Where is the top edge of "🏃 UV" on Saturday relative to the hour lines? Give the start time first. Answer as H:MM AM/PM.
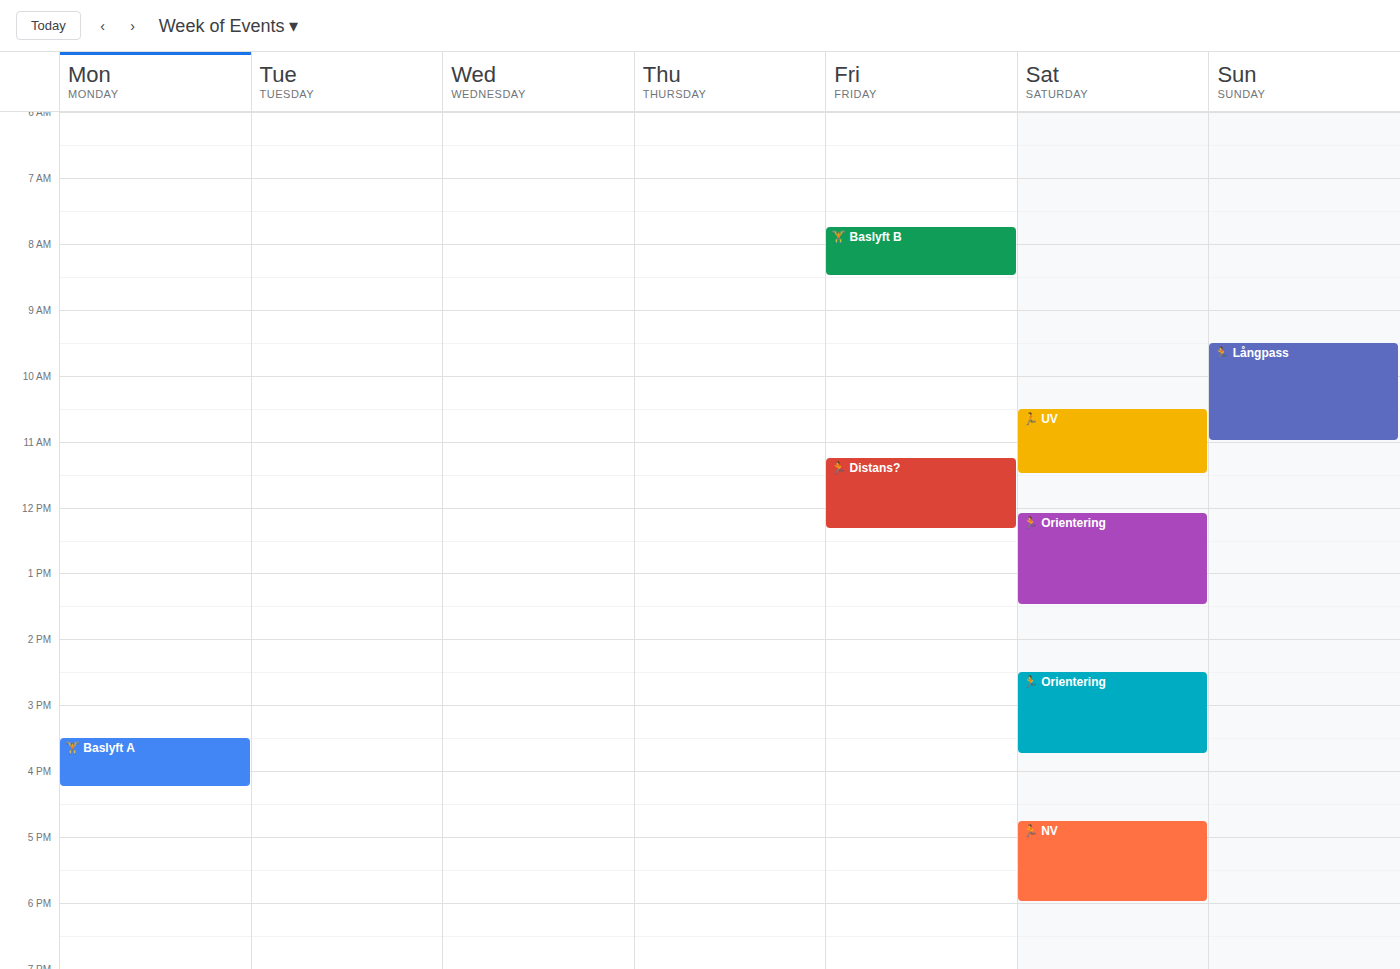
10:30 AM -- halfway between the 10 AM and 11 AM lines.